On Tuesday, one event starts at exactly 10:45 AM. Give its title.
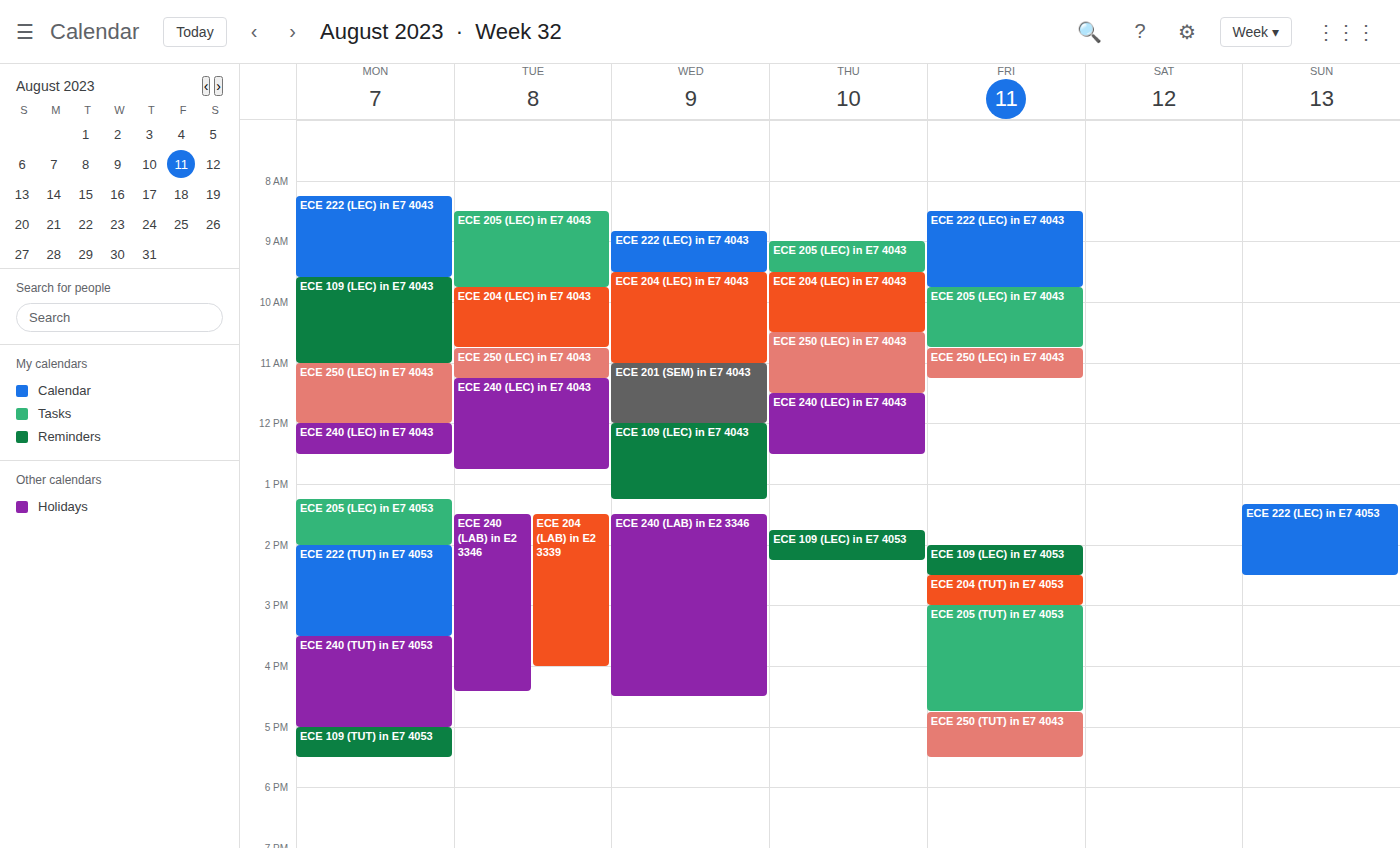
"ECE 250 (LEC) in E7 4043"